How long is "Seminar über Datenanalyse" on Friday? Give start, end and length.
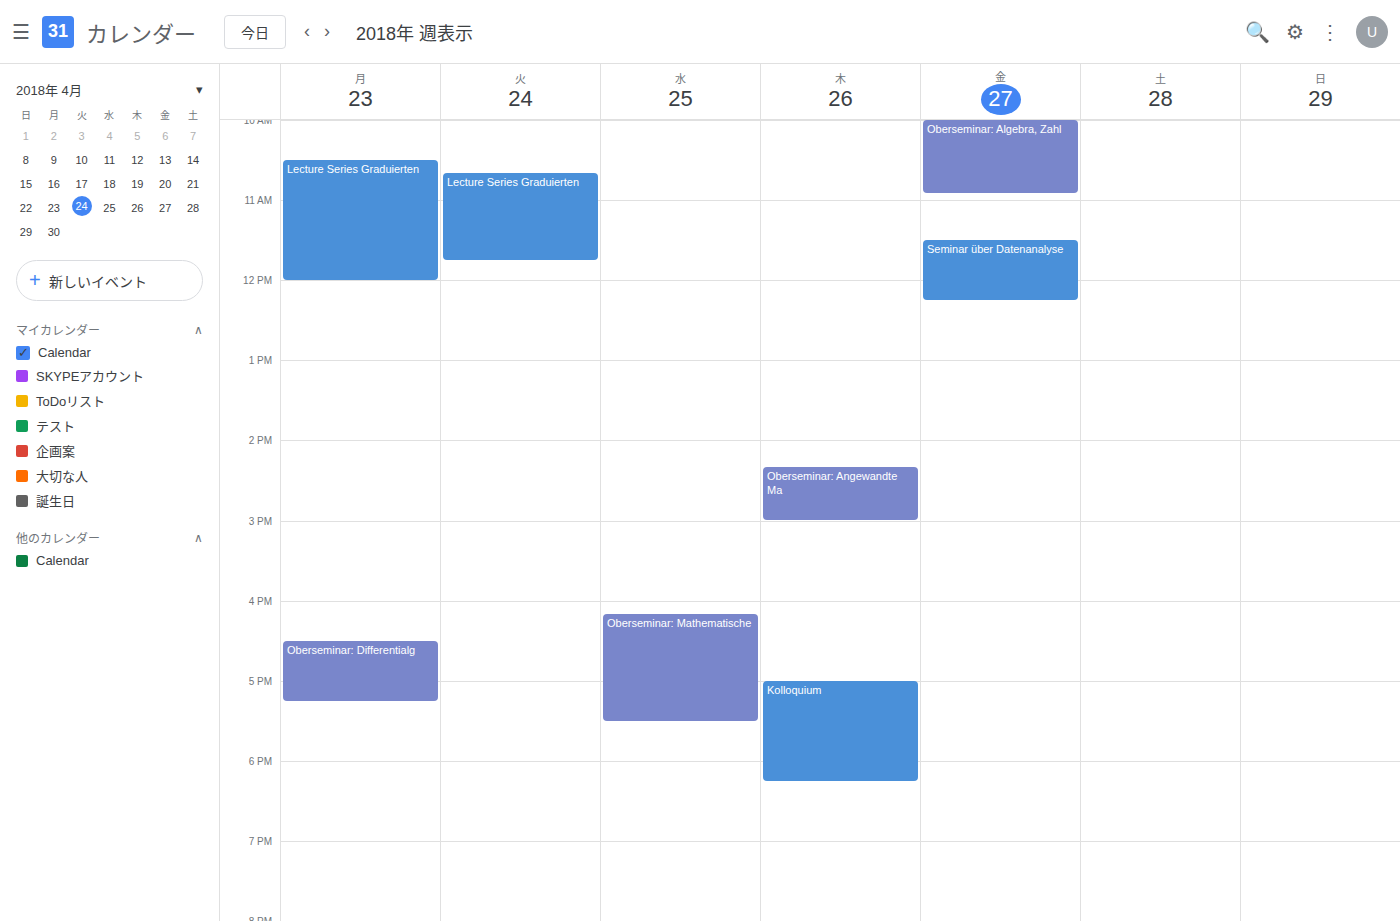
11:30 to 12:15, 45 minutes